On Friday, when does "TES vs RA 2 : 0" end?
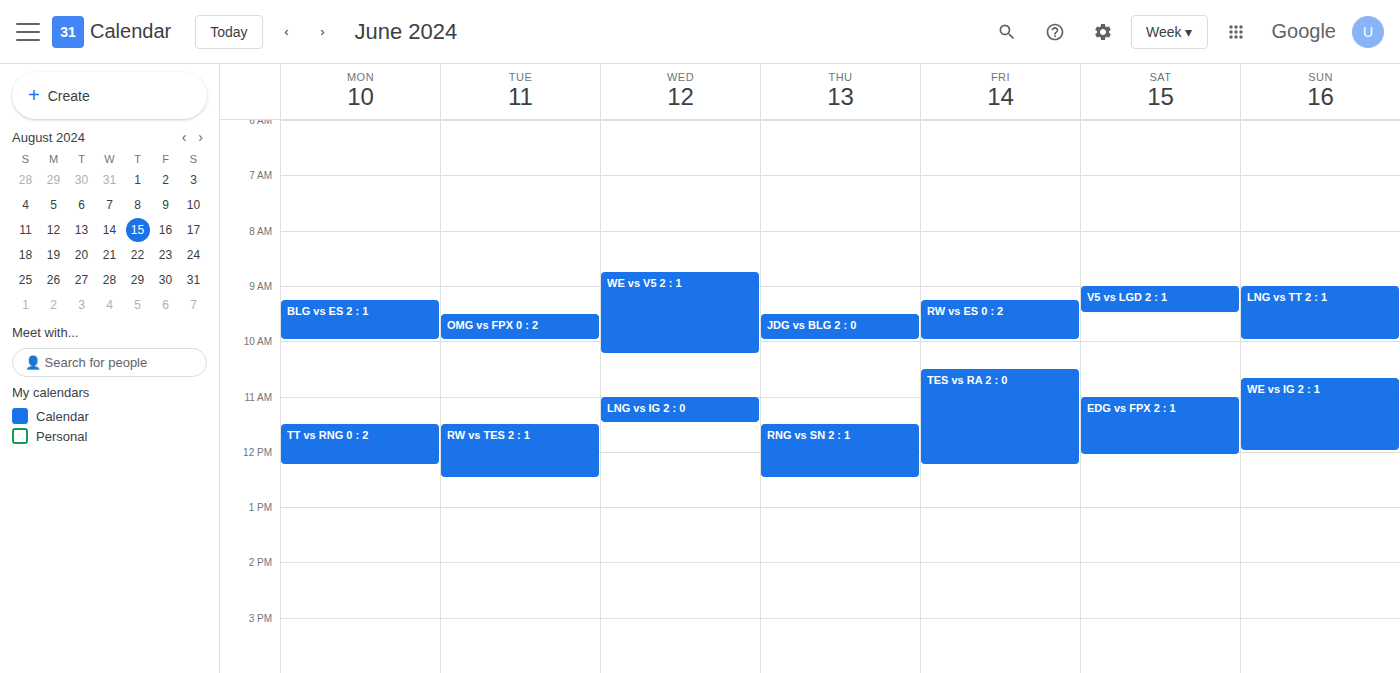
12:15 PM